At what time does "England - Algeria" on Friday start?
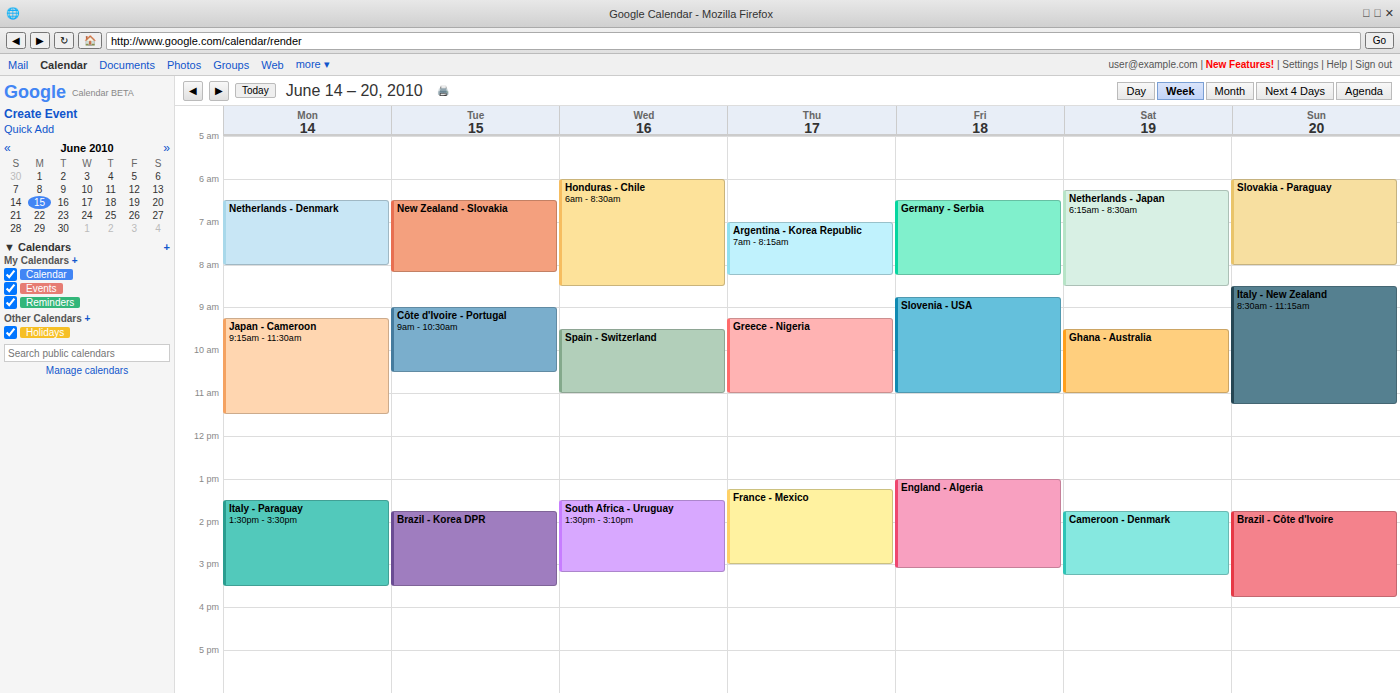
1:00 PM